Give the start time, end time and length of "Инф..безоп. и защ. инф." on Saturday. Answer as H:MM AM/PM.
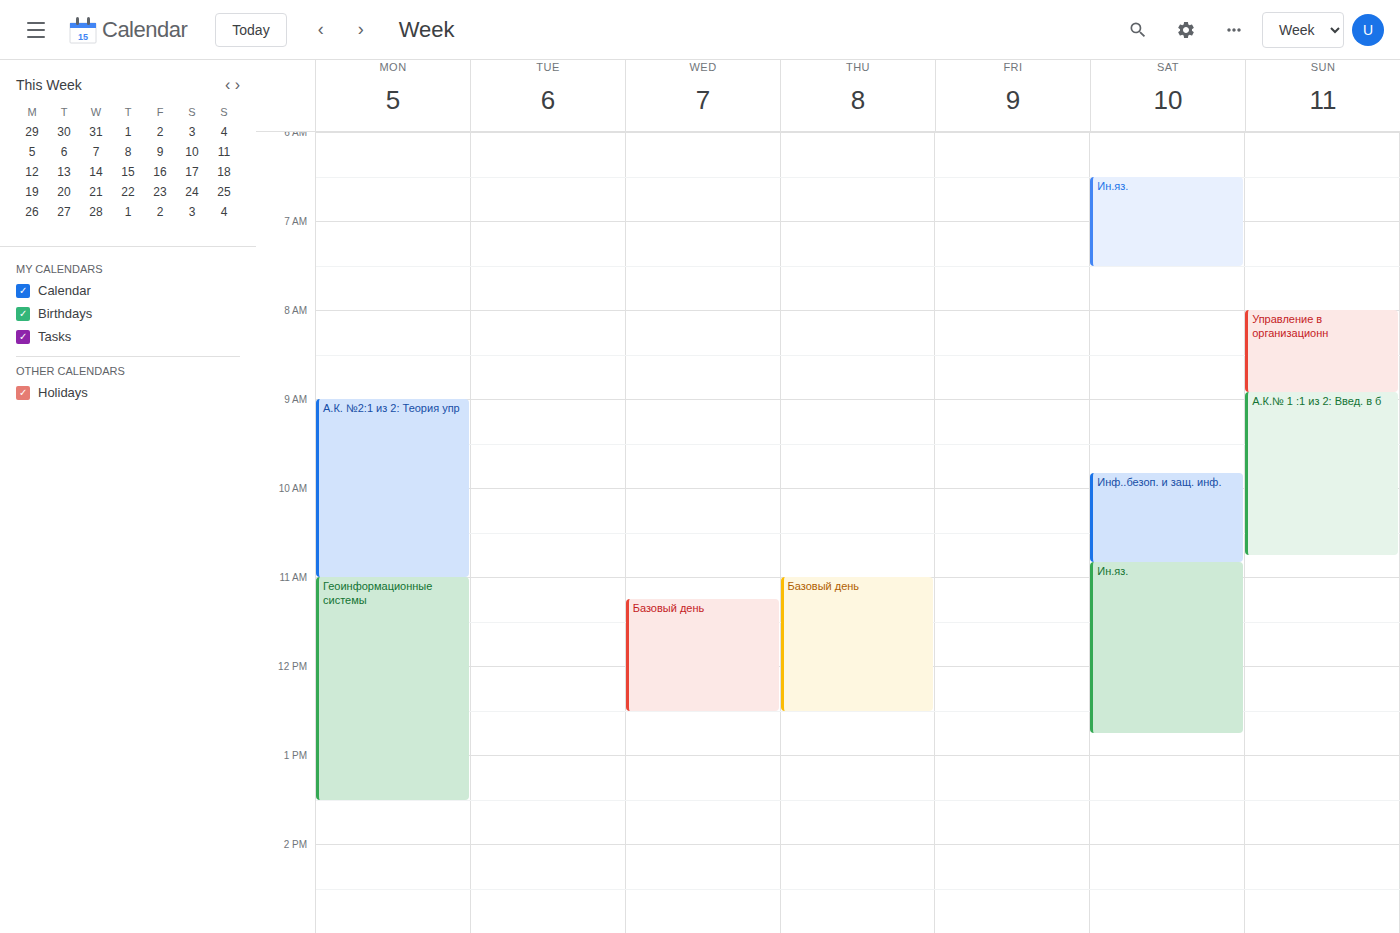
9:50 AM to 10:50 AM, 1 hour